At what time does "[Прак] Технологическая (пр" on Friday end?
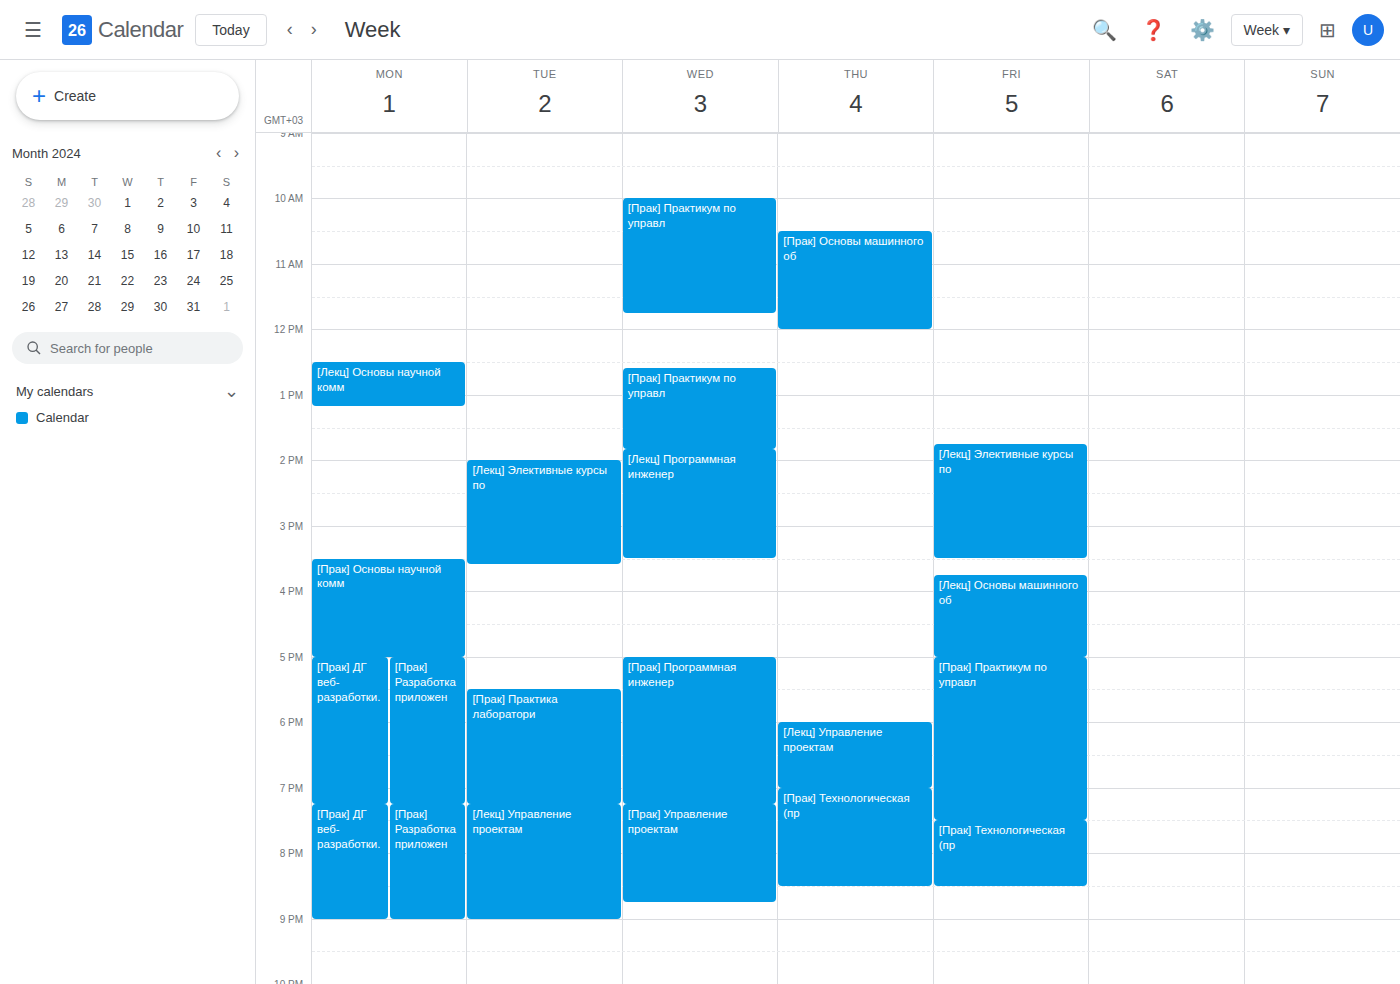
8:30 PM